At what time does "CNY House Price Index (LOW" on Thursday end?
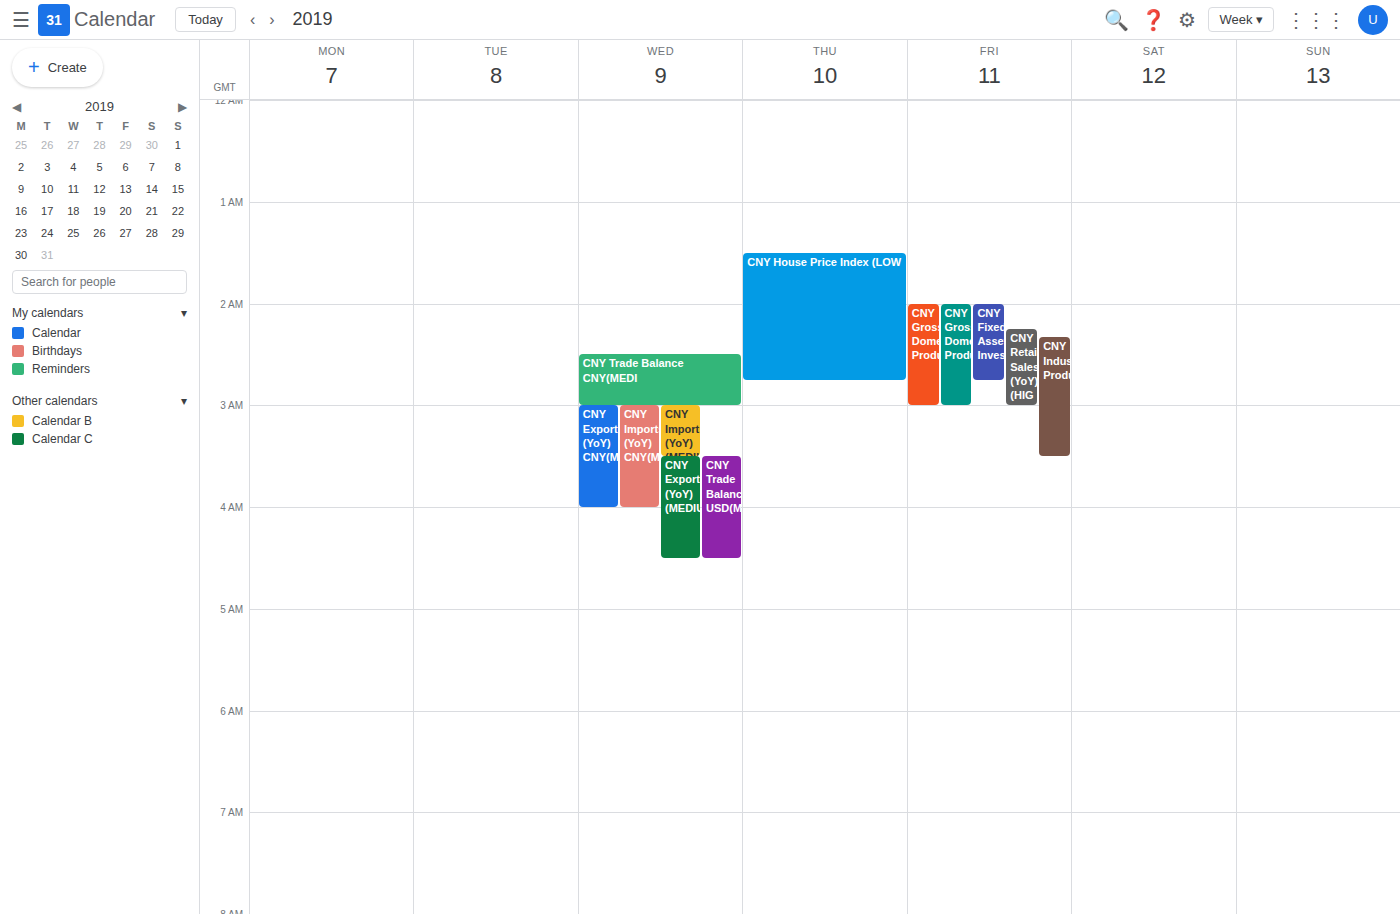
2:45 AM